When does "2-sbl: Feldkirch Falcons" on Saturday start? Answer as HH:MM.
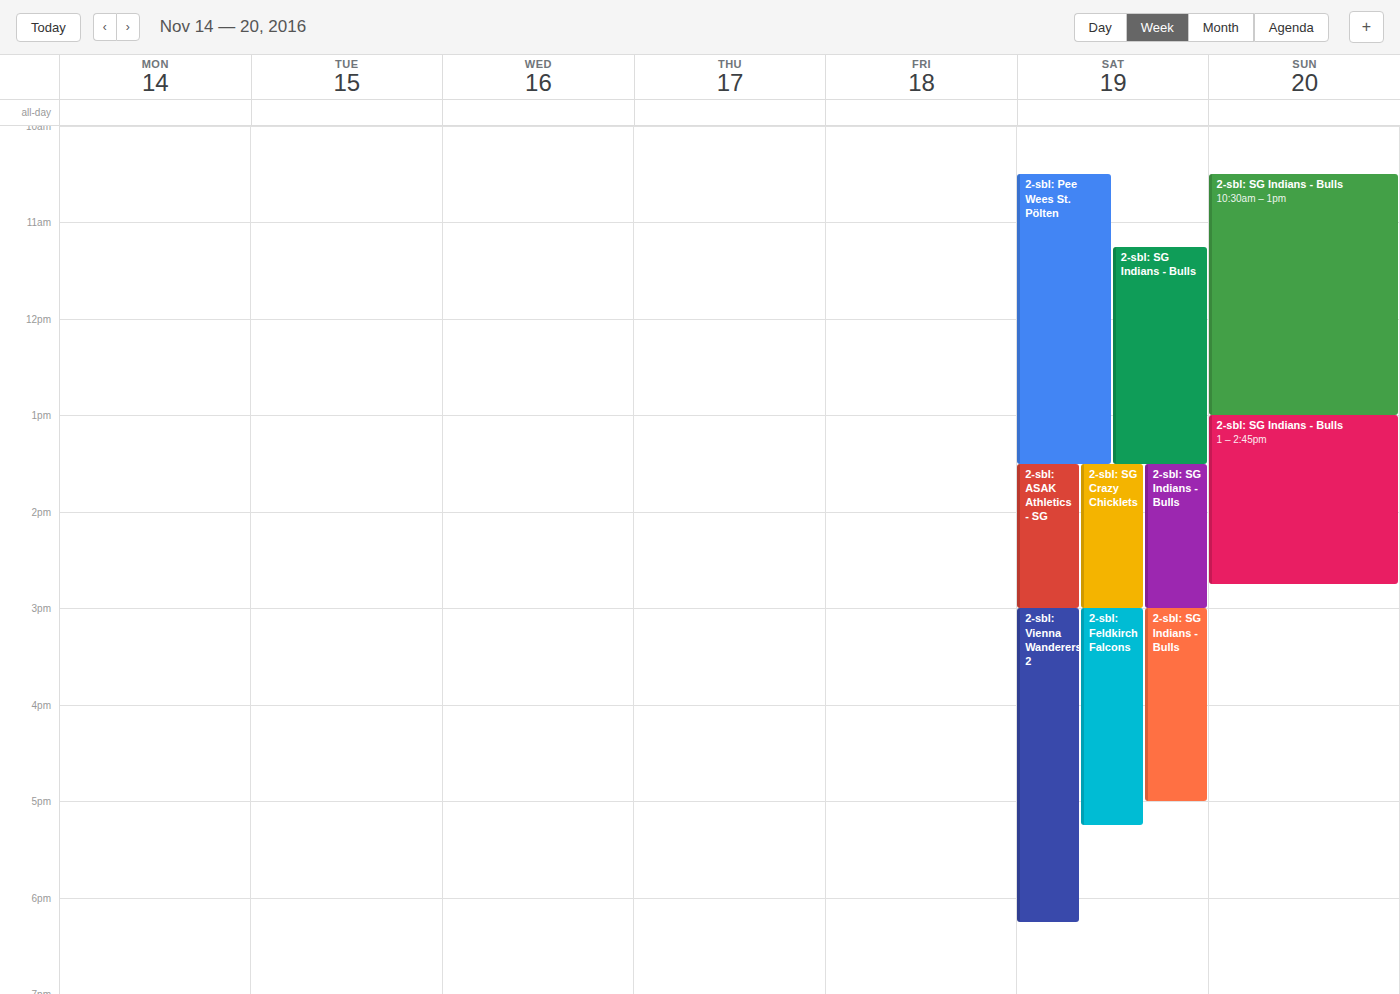
15:00